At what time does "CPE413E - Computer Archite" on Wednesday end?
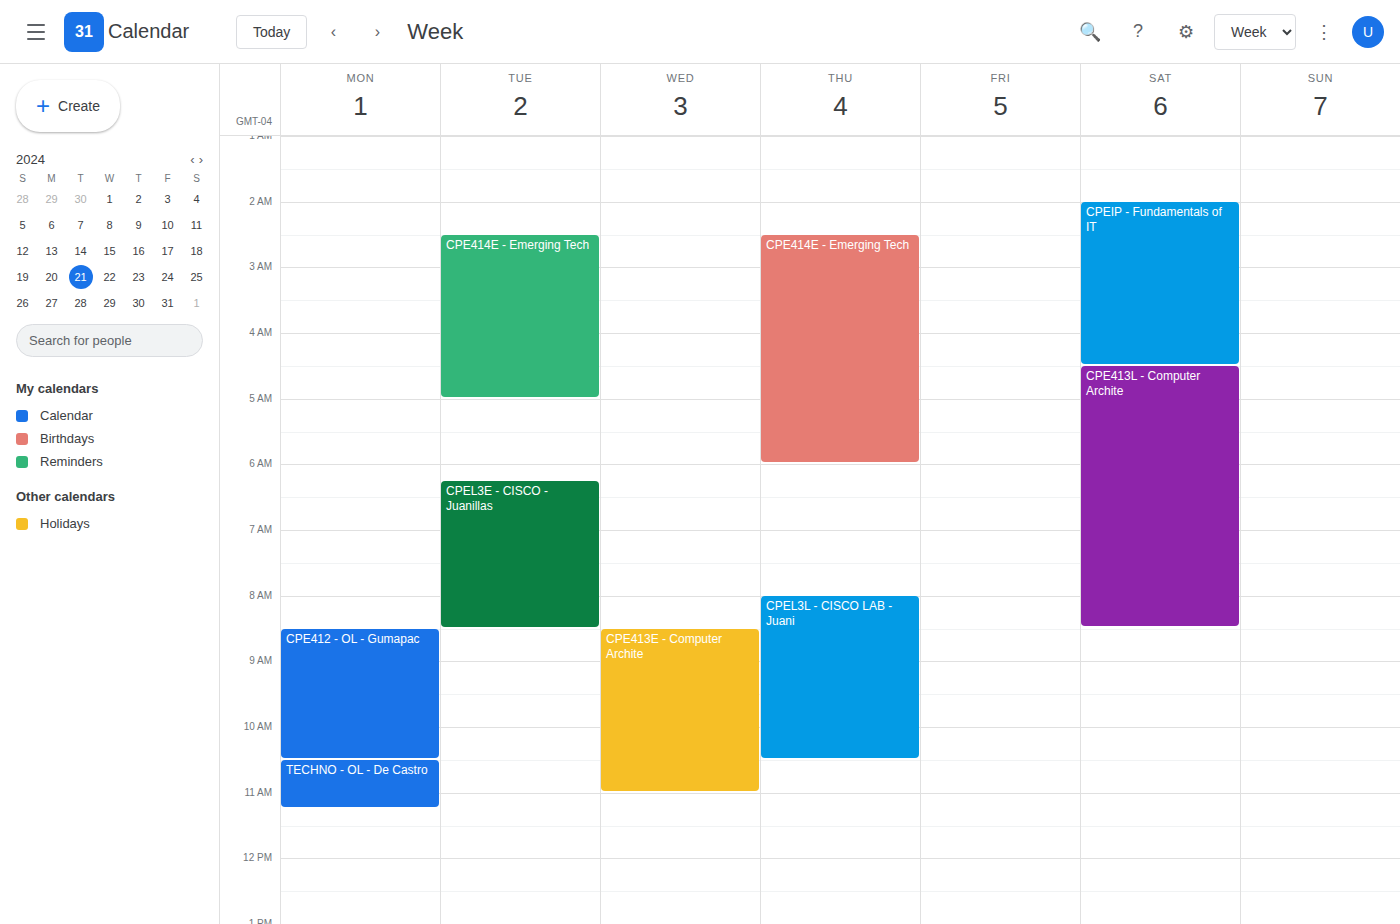
11:00 AM